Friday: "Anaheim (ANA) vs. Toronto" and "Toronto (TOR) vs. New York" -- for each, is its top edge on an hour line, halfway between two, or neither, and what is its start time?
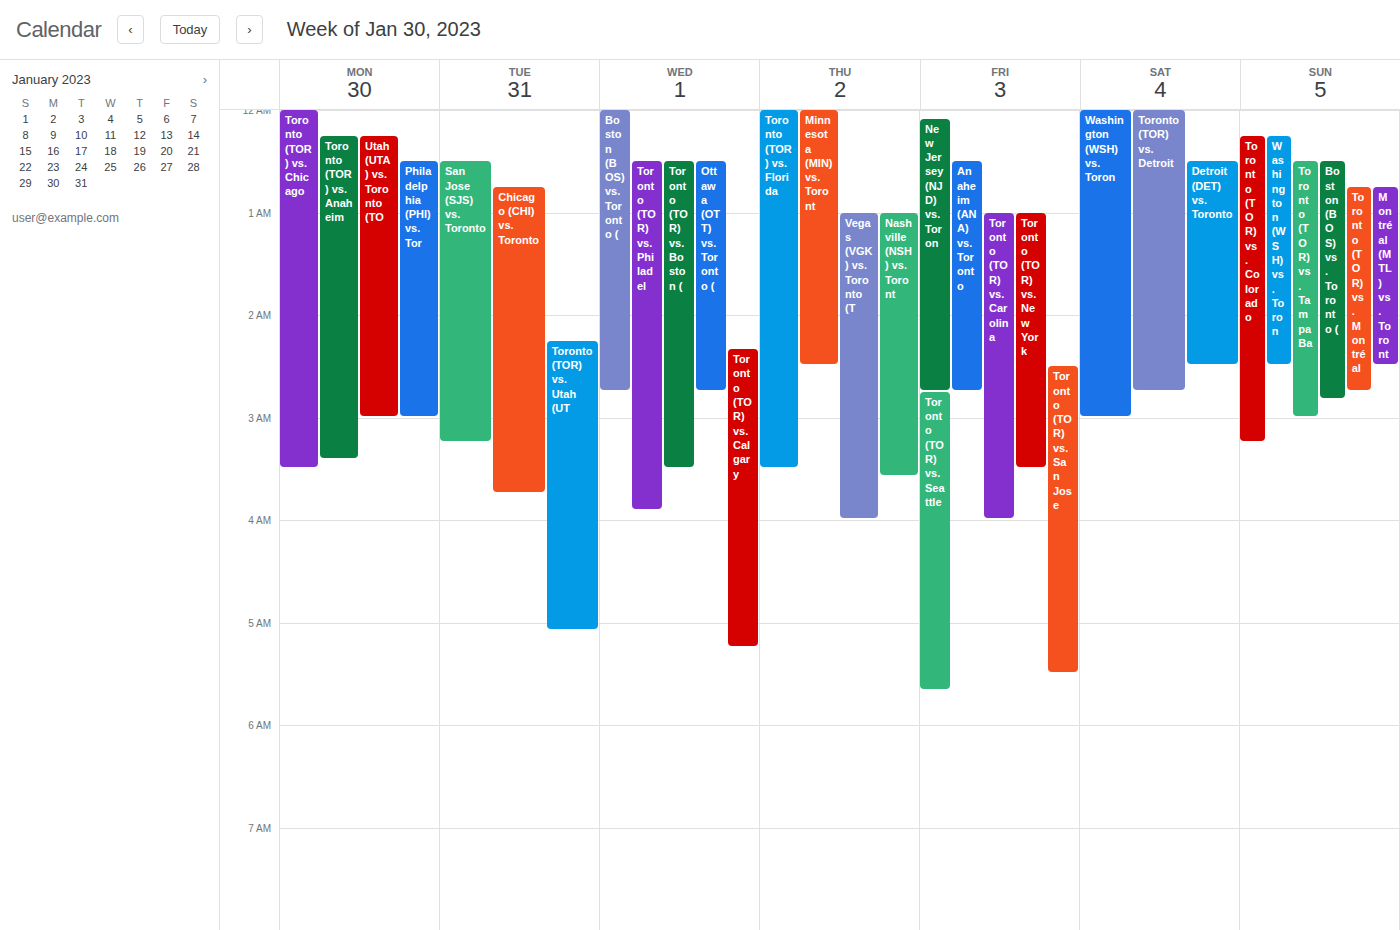
"Anaheim (ANA) vs. Toronto": 12:30 AM, halfway between the 12 AM and 1 AM lines. "Toronto (TOR) vs. New York": 1:00 AM, exactly on the 1 AM line.